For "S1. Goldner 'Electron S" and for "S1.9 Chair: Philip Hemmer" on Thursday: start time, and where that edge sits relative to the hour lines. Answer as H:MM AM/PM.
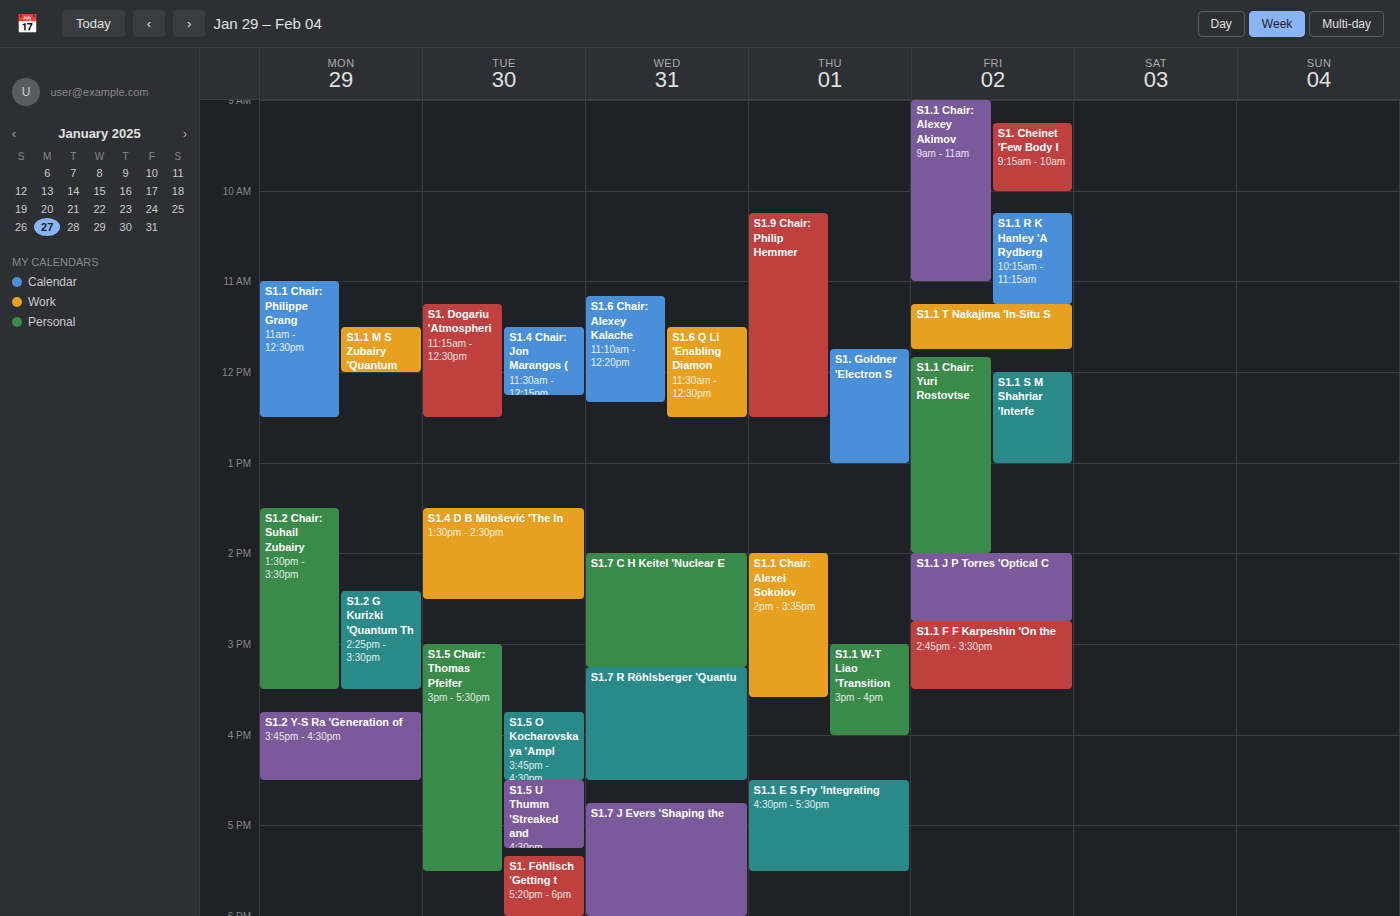
"S1. Goldner 'Electron S": 11:45 AM, neither: three quarters of the way from the 11 AM line to the 12 PM line. "S1.9 Chair: Philip Hemmer": 10:15 AM, neither: a quarter of the way from the 10 AM line to the 11 AM line.